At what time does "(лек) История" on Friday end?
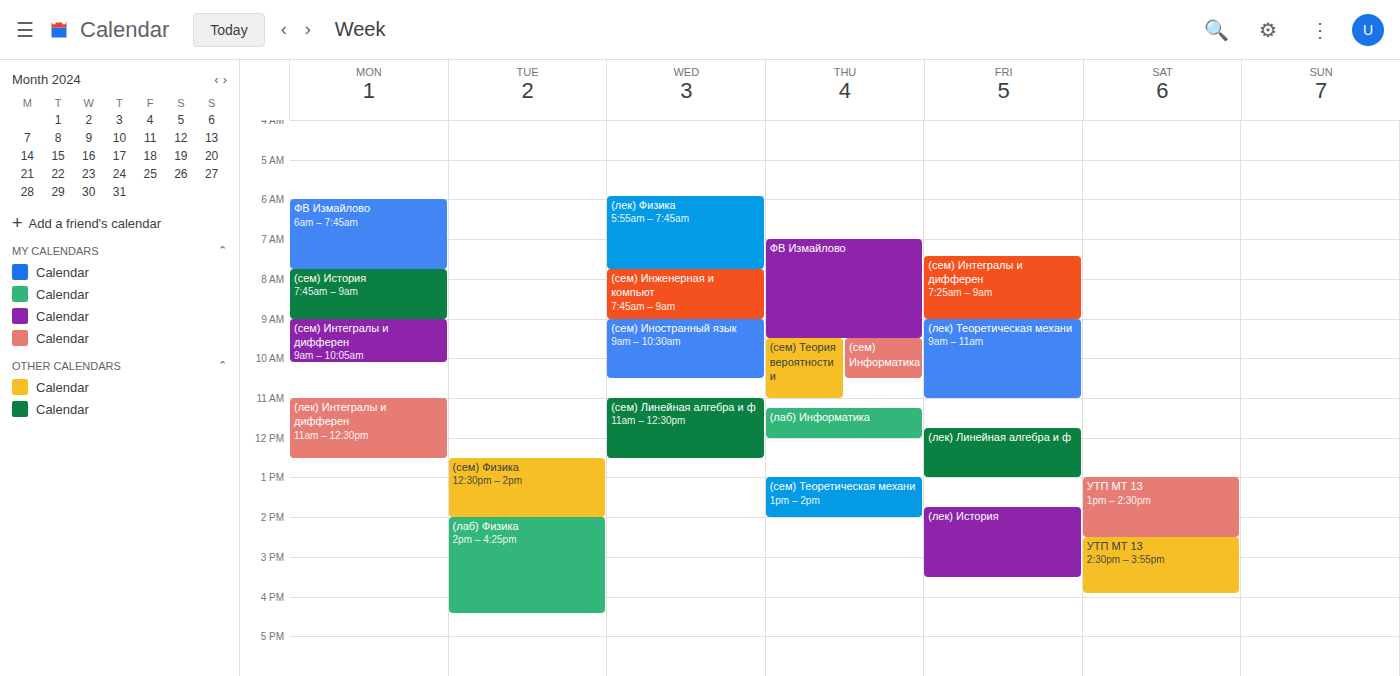
3:30 PM